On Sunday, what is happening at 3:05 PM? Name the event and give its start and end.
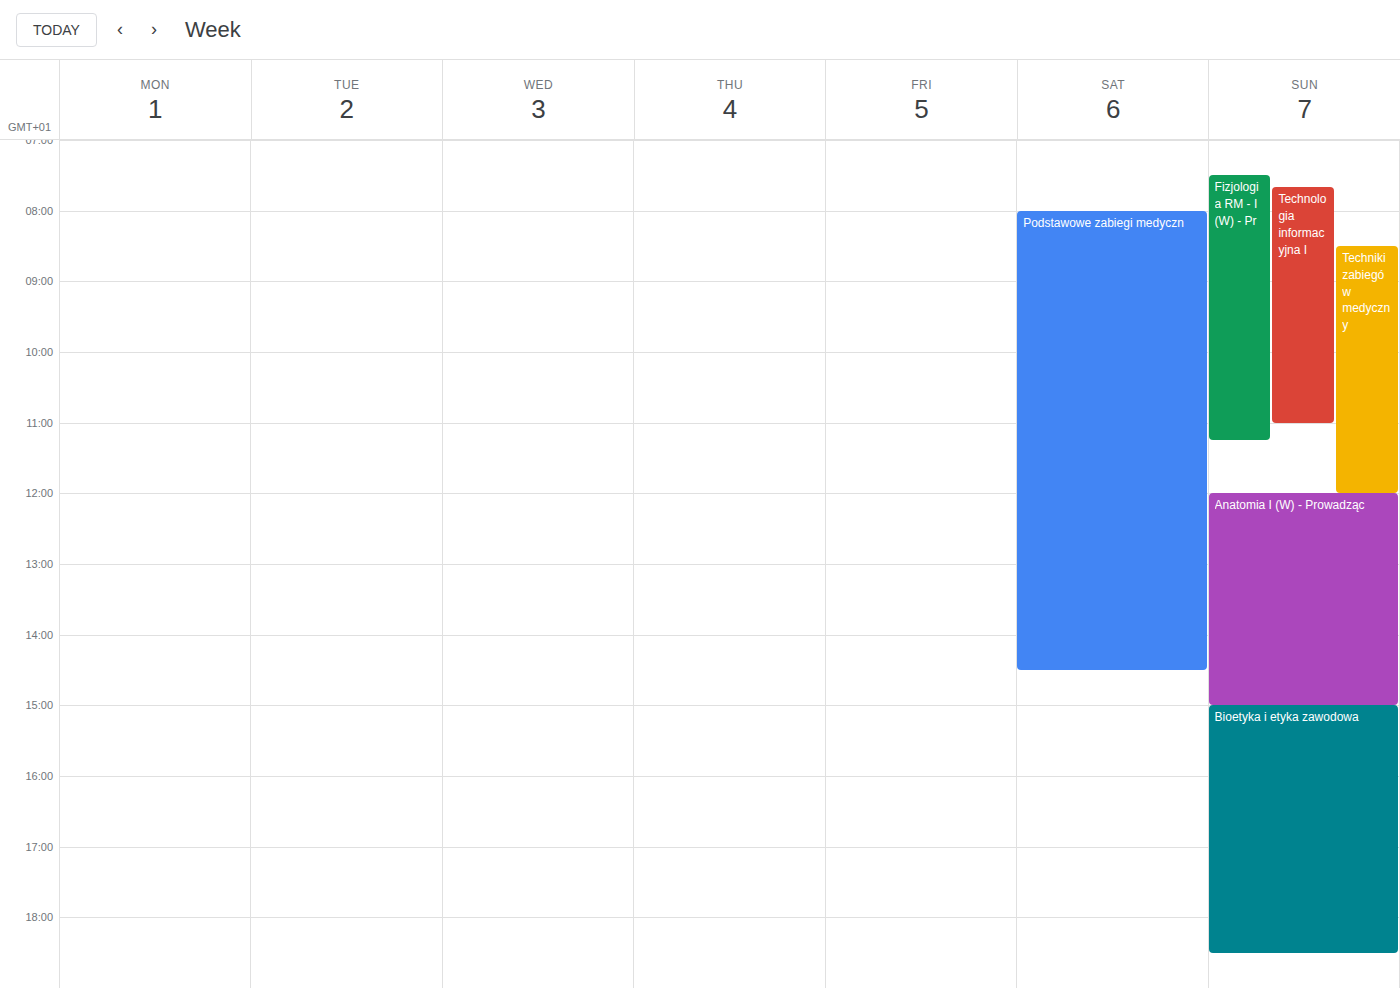
"Bioetyka i etyka zawodowa", 3:00 PM to 6:30 PM